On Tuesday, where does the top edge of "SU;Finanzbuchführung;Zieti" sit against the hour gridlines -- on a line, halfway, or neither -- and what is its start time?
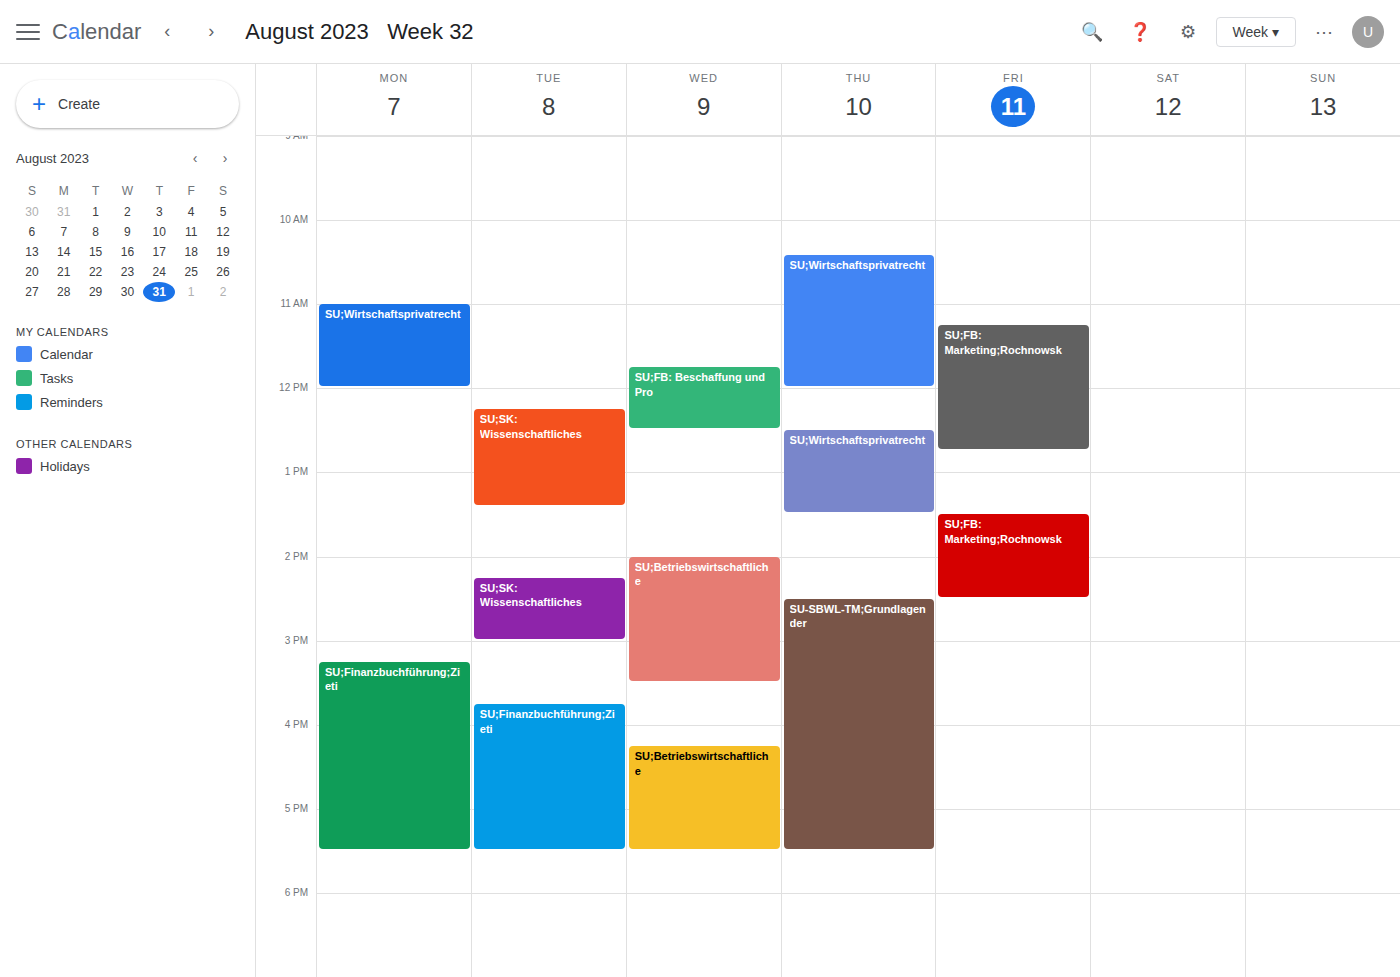
3:45 PM -- neither: three quarters of the way from the 3 PM line to the 4 PM line.